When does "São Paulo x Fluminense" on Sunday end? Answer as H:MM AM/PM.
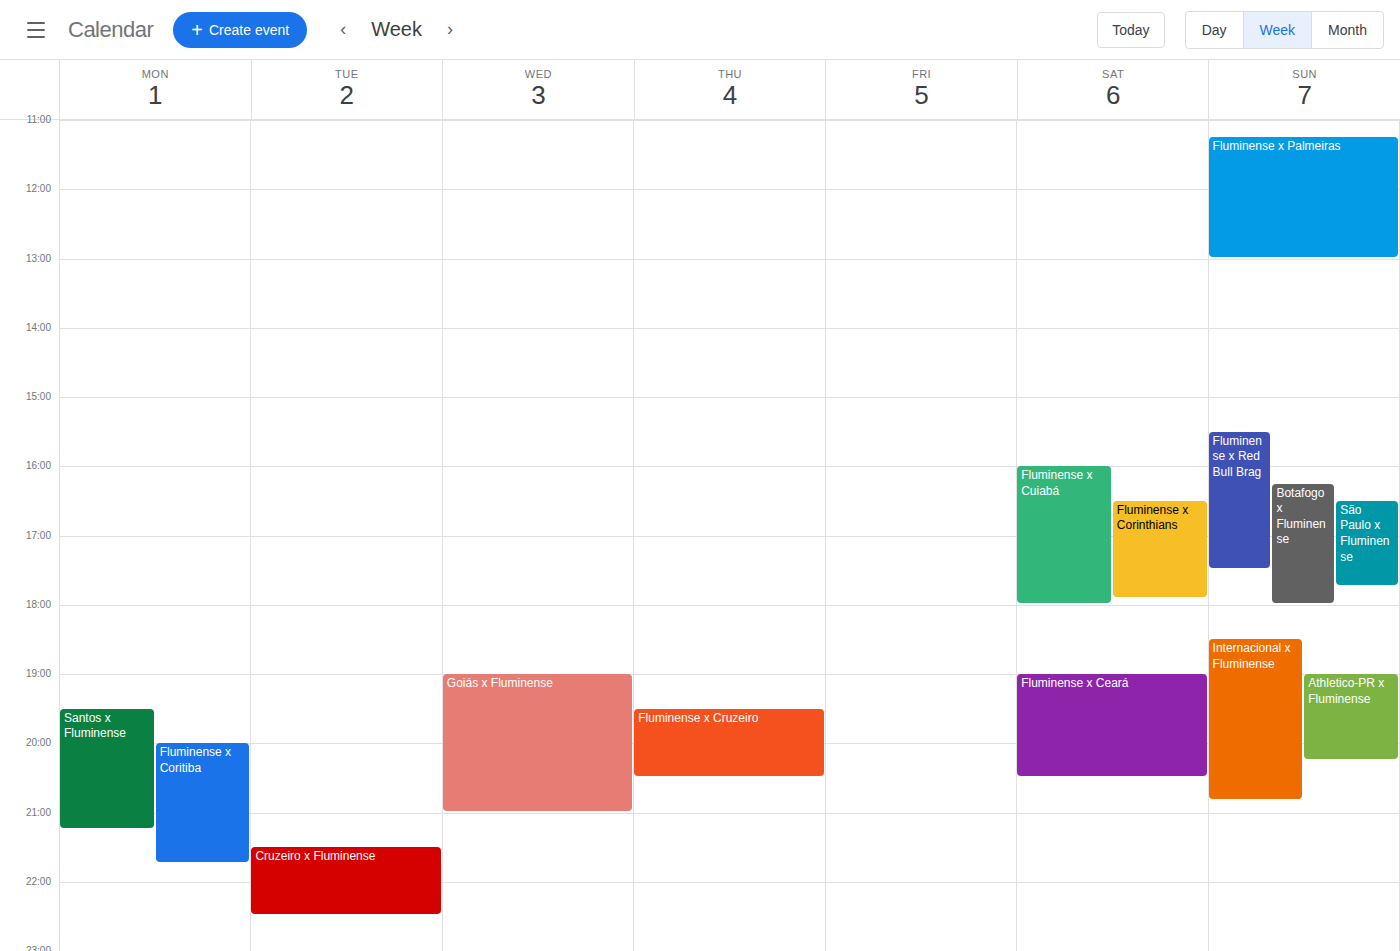
5:45 PM